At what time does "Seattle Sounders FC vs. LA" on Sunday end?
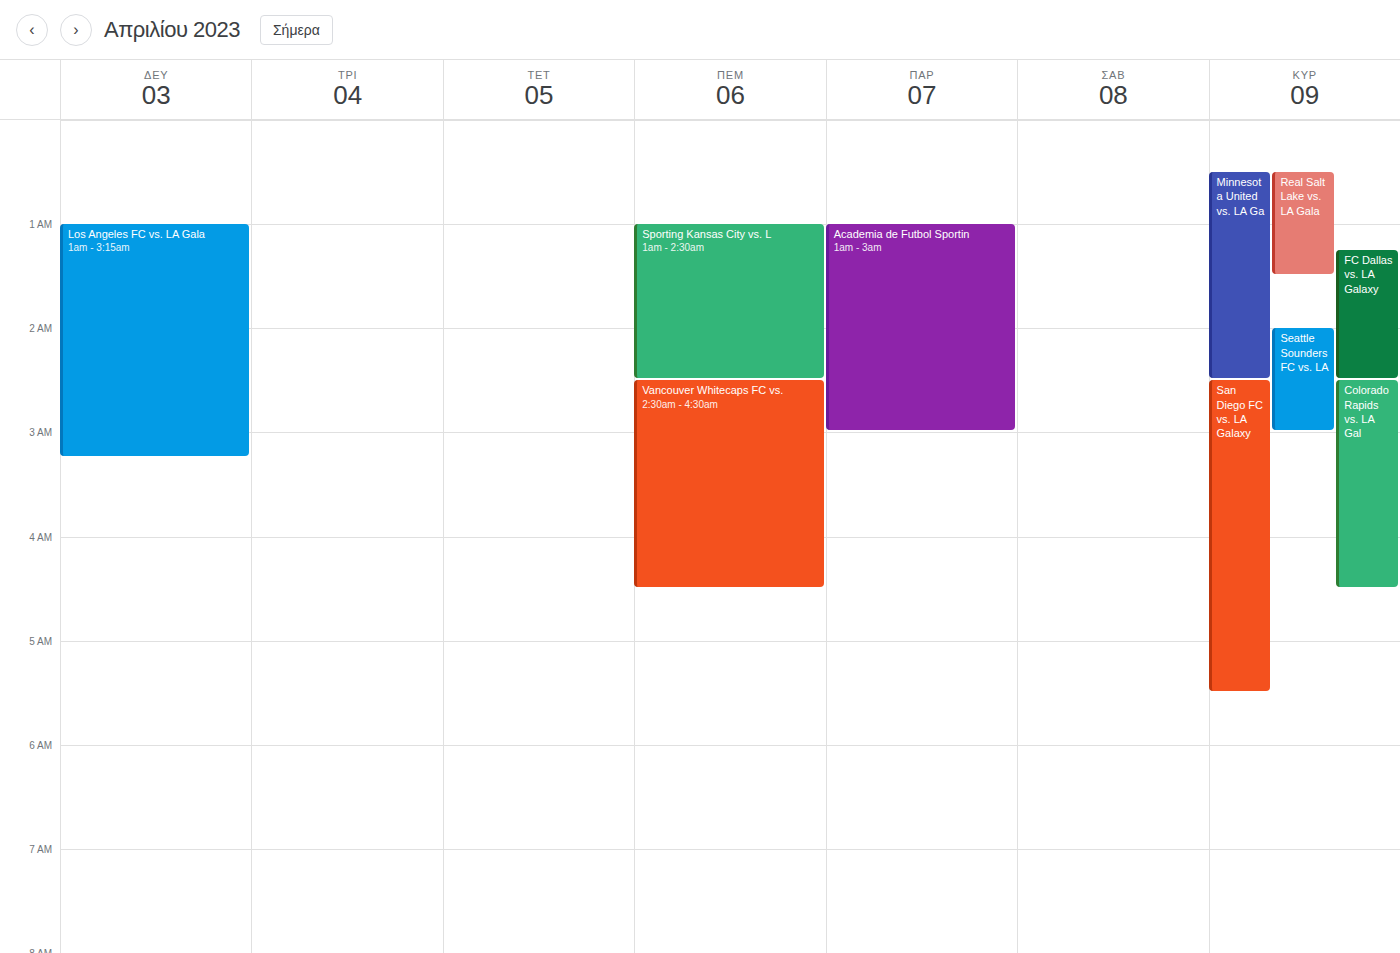
3:00 AM